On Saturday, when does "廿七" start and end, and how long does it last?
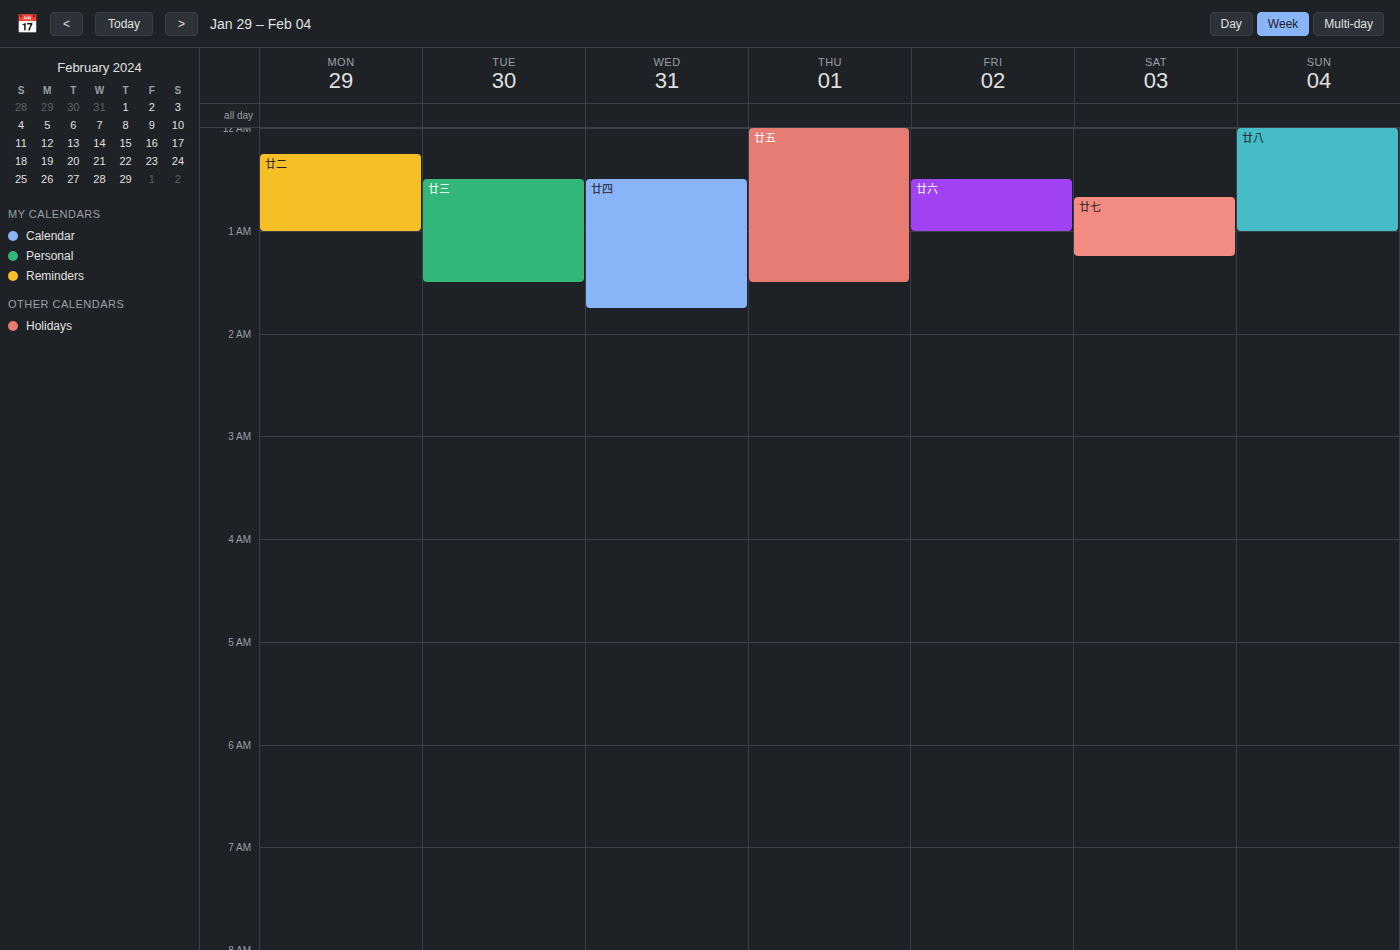
12:40 AM to 1:15 AM, 35 minutes